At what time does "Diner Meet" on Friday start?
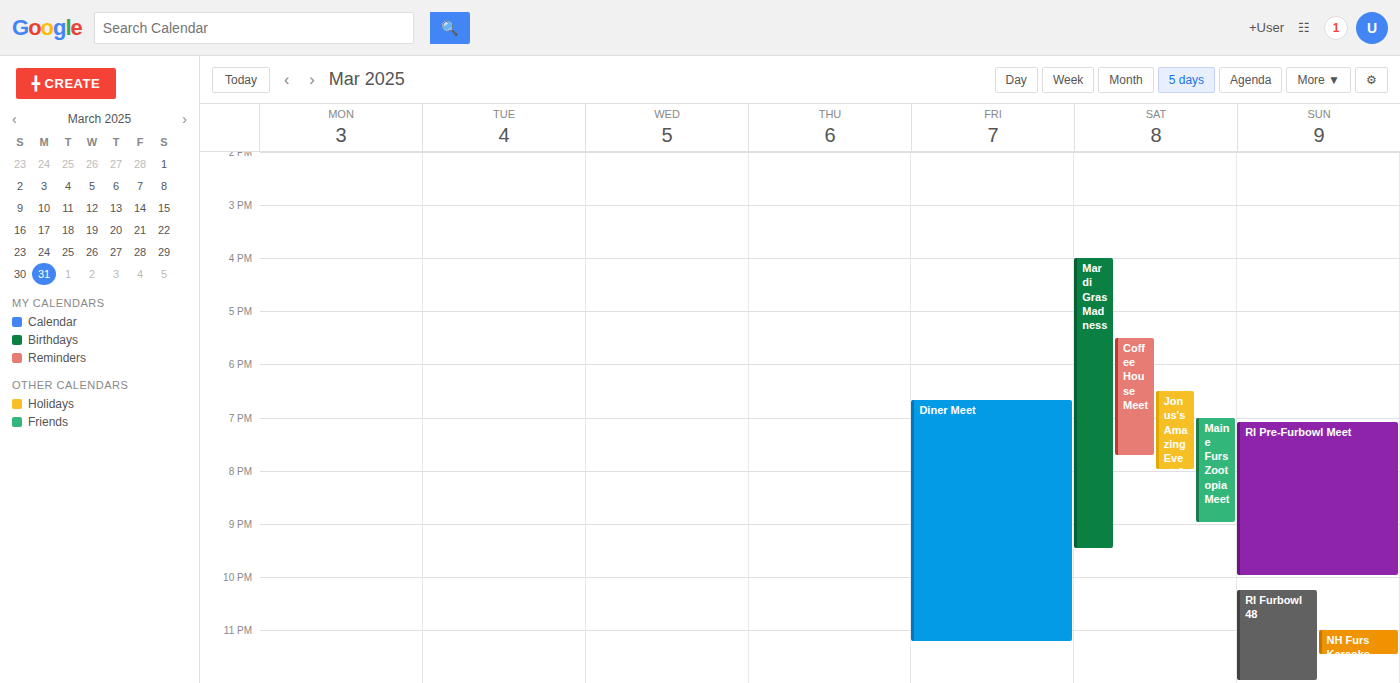
18:40